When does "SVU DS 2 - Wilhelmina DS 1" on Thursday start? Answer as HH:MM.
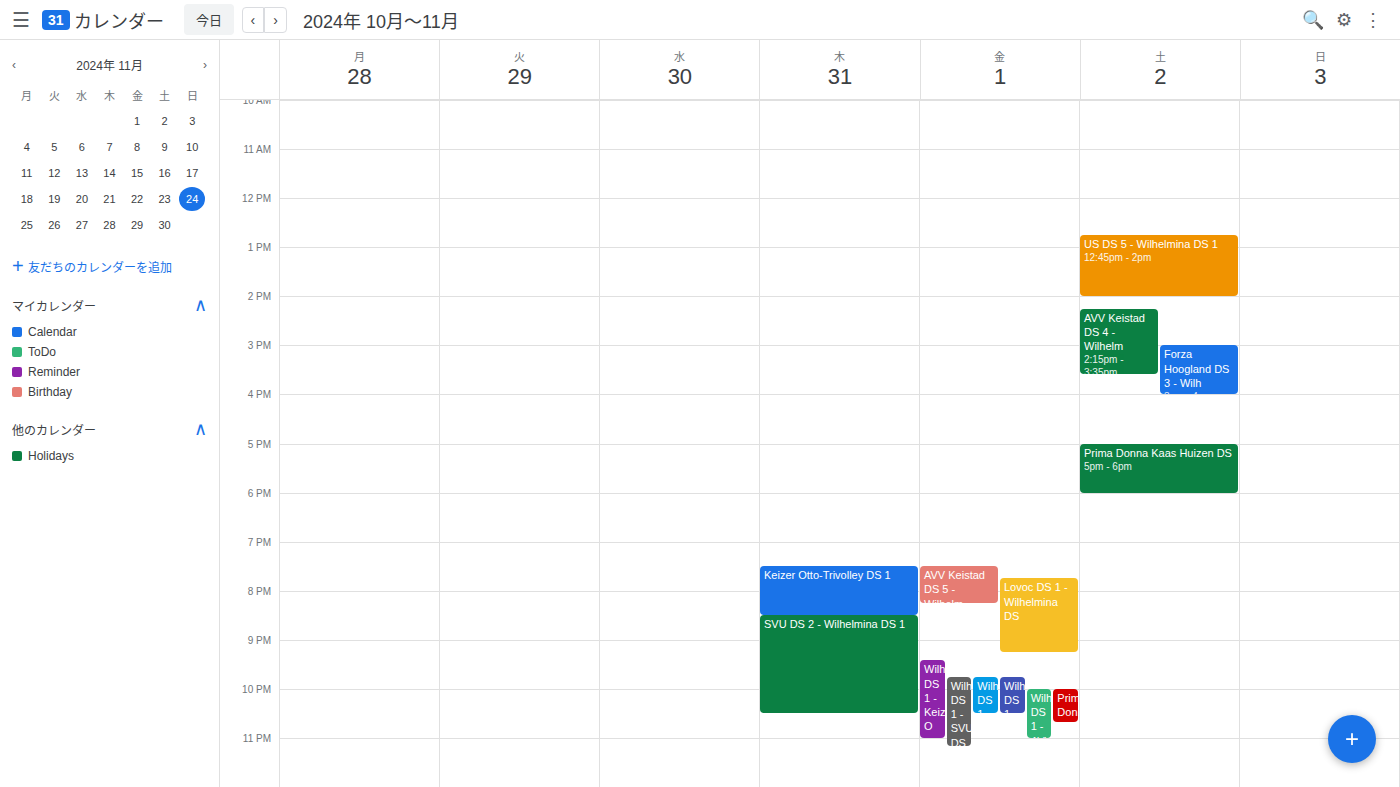
20:30